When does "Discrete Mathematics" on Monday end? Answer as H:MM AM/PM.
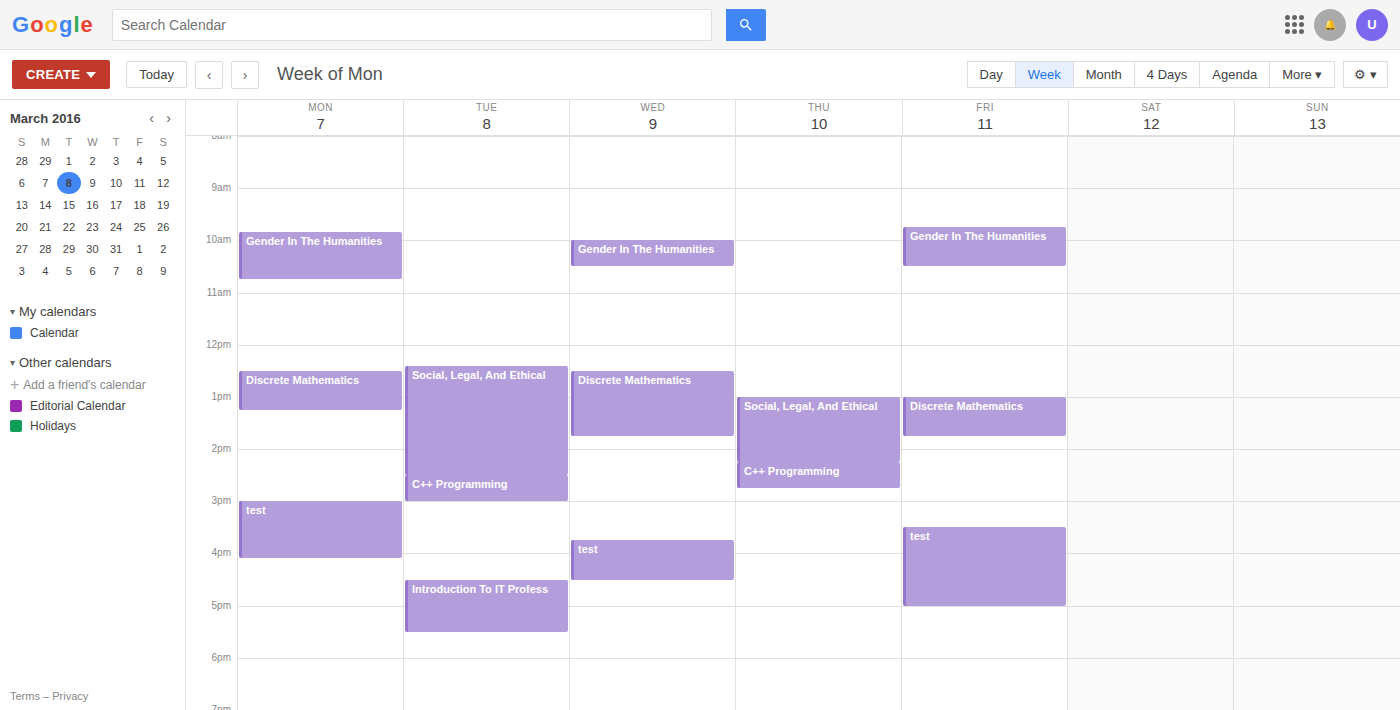
1:15 PM